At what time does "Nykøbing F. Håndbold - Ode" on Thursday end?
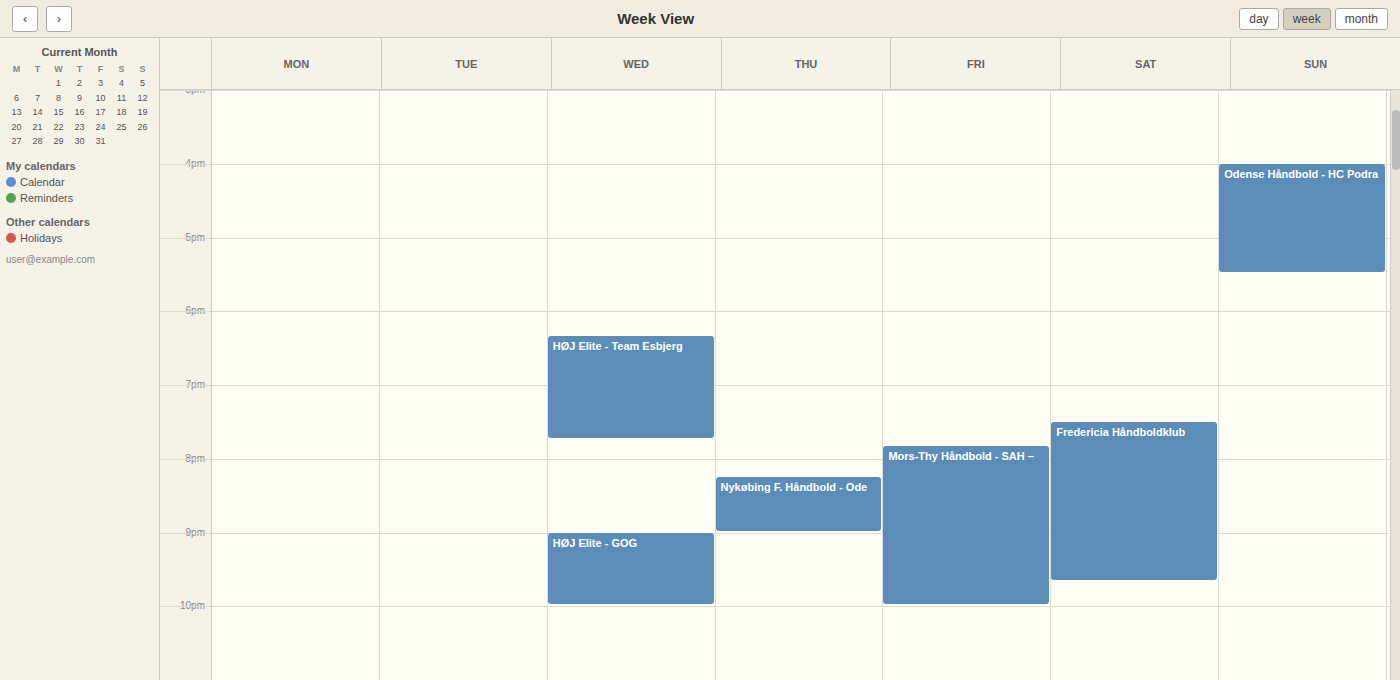
9:00 PM